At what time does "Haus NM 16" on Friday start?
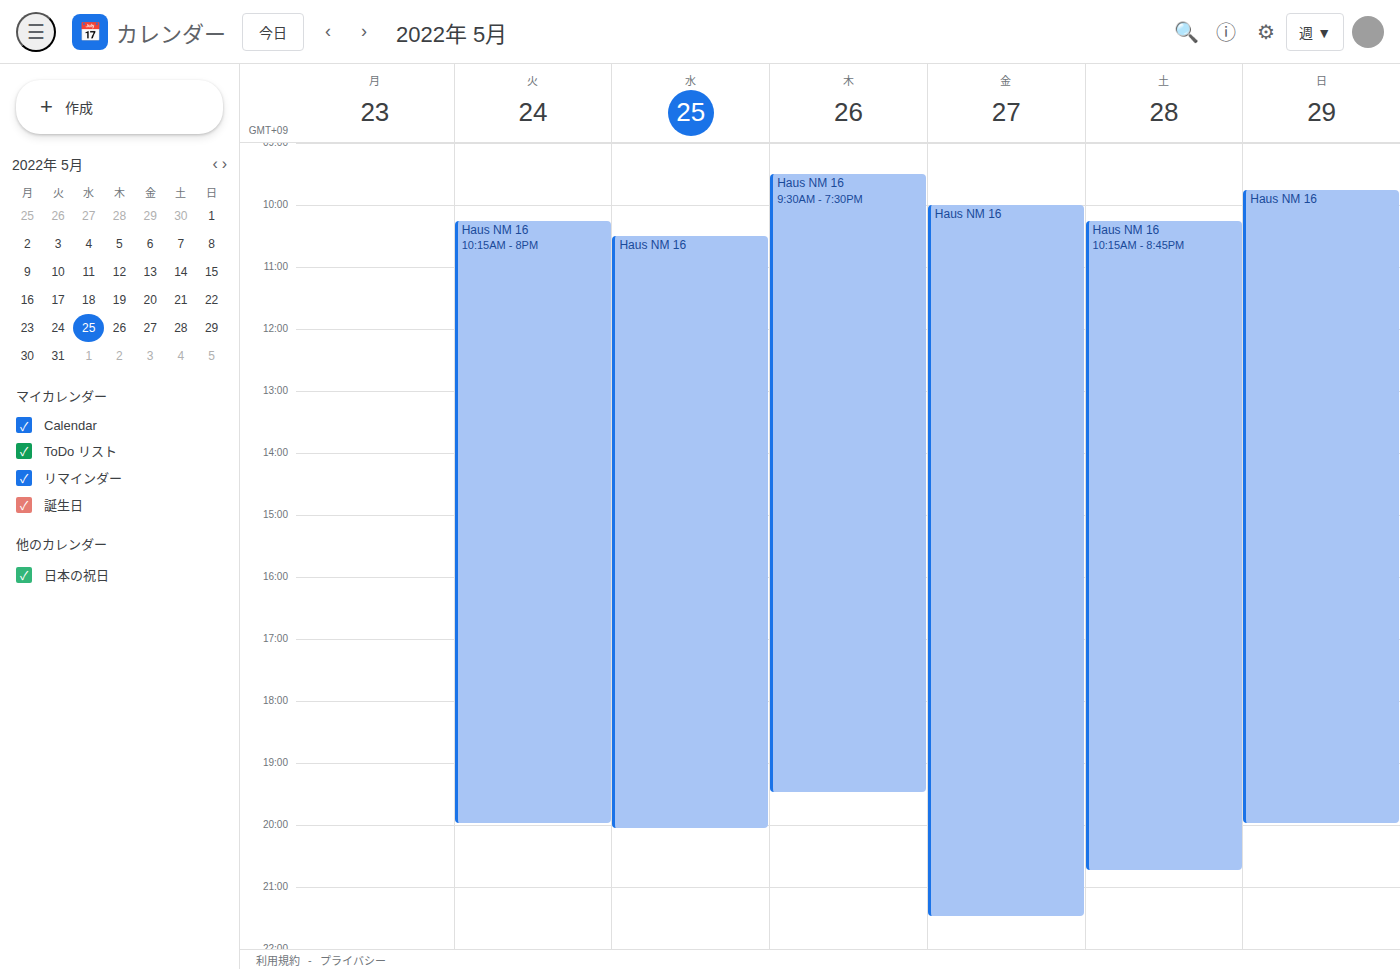
10:00 AM